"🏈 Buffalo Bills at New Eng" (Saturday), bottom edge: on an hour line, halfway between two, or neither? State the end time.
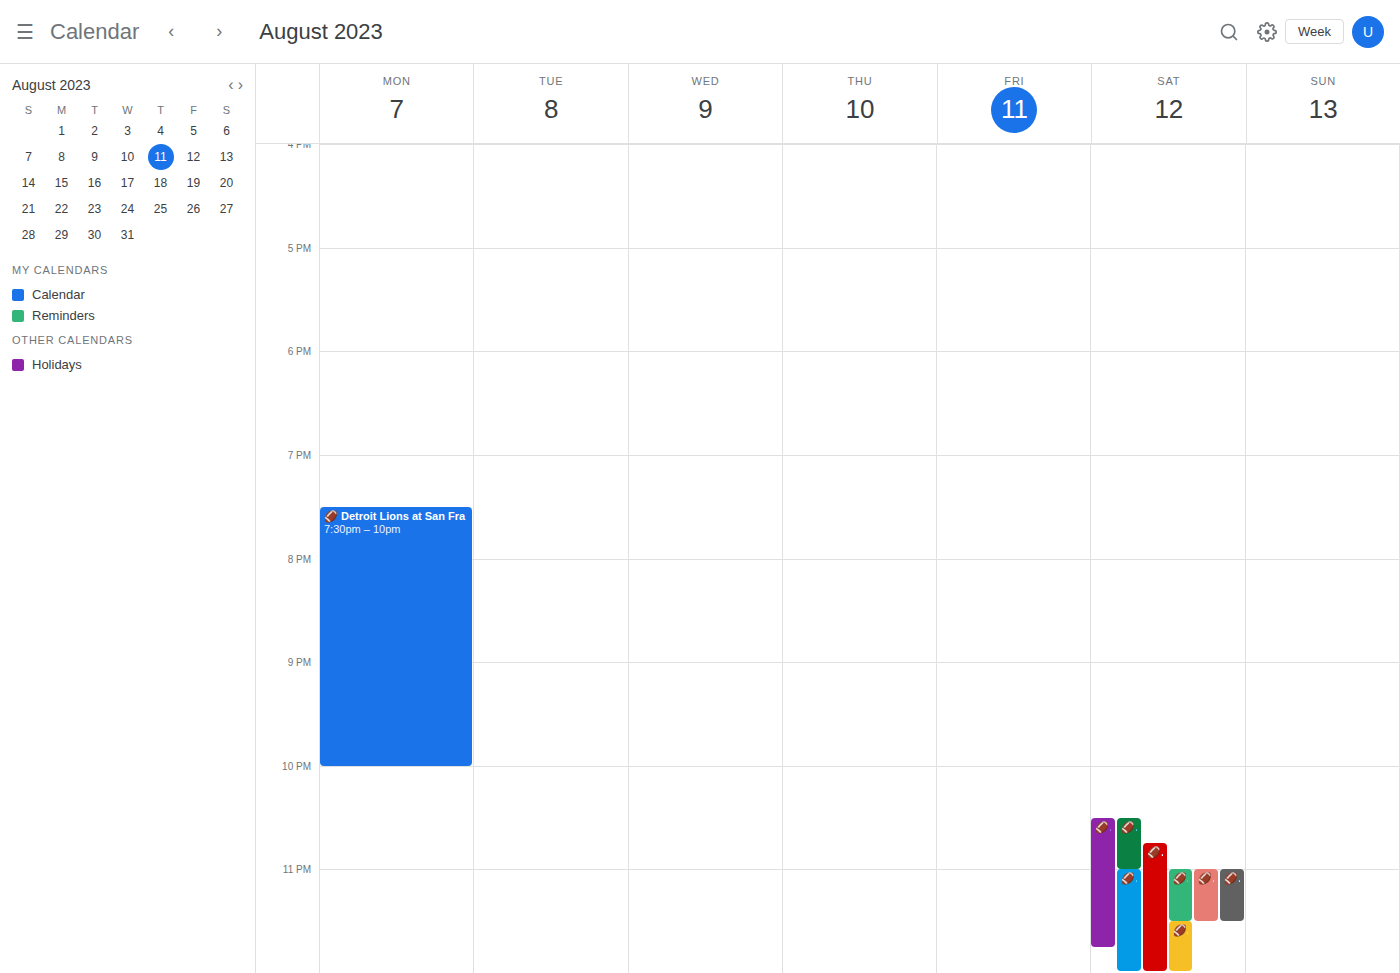
11:30 PM -- halfway between the 11 PM and 12 AM lines.